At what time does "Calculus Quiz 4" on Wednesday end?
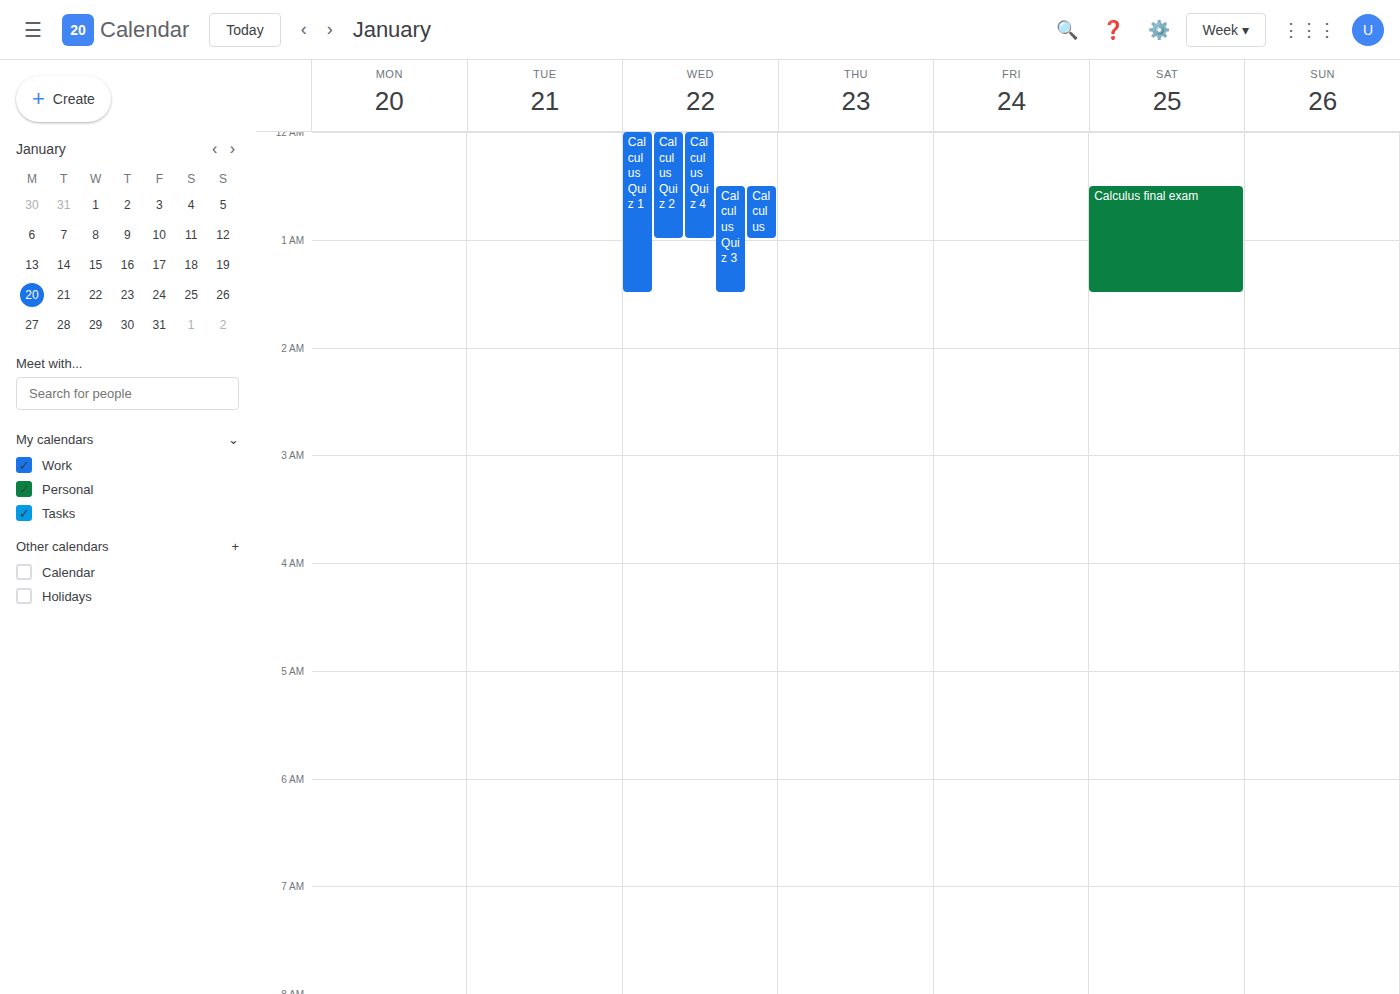
1:00 AM